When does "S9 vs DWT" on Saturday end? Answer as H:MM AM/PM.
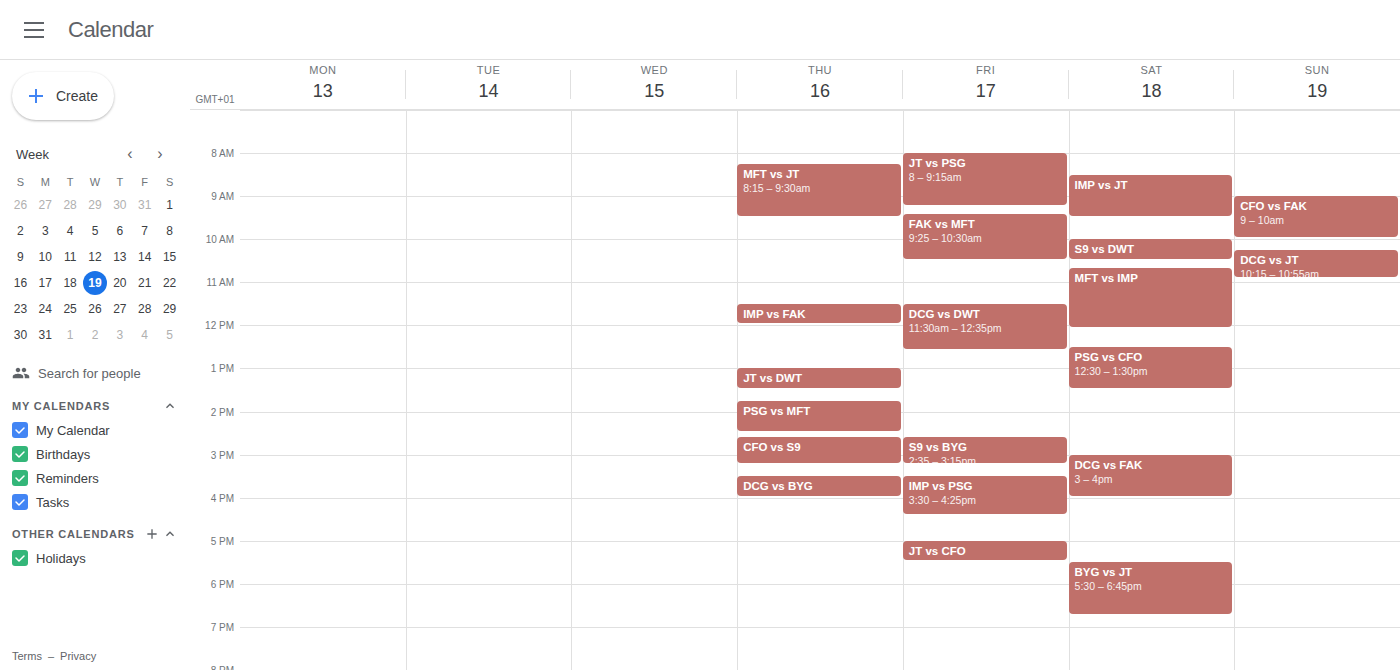
10:30 AM